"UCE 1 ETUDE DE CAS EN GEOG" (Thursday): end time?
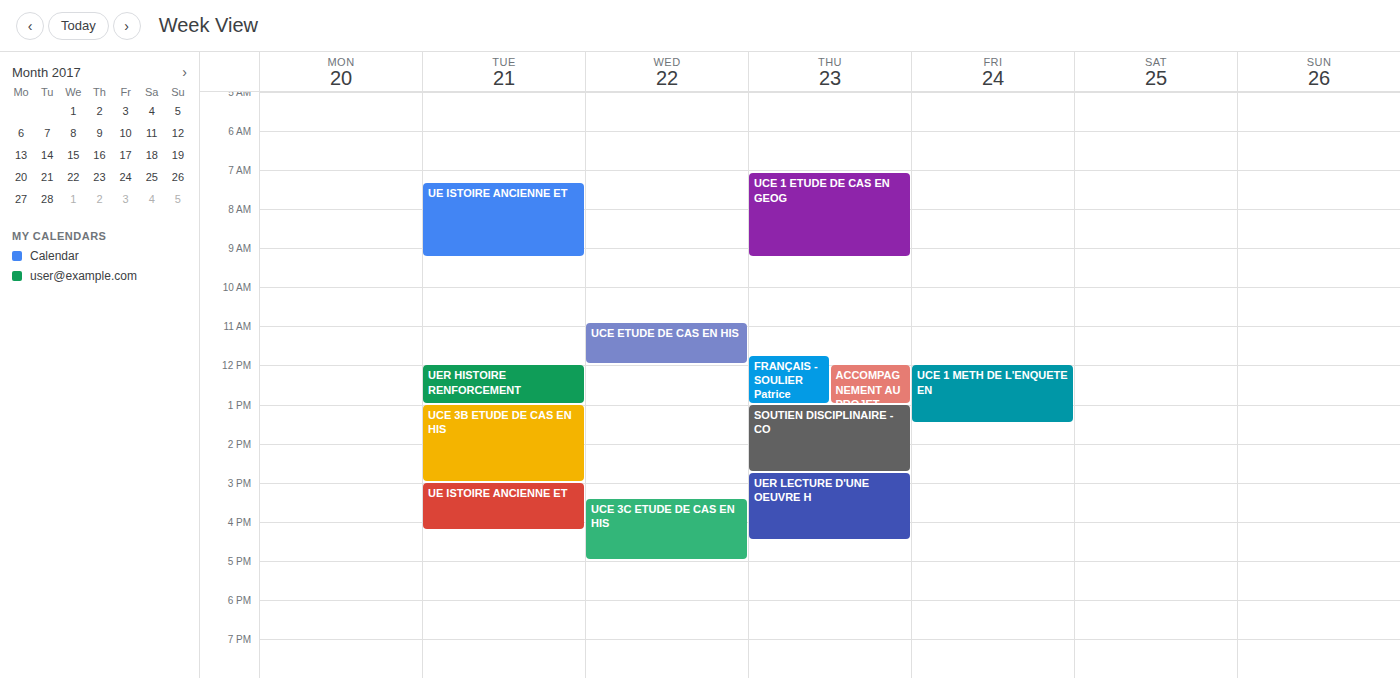
9:15 AM